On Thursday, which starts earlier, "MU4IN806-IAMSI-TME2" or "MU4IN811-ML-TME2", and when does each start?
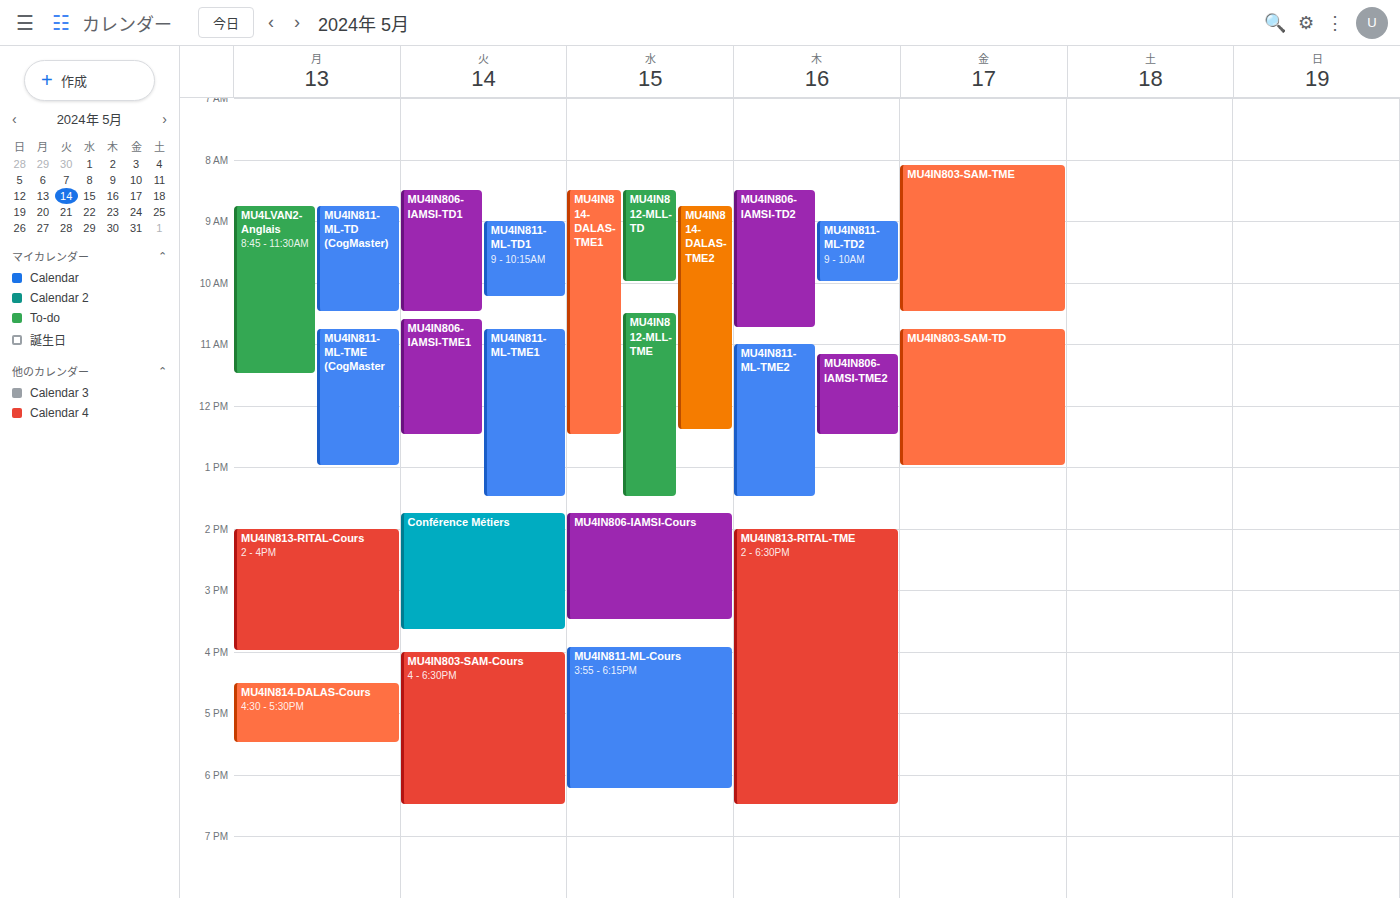
"MU4IN811-ML-TME2" 11:00 AM; "MU4IN806-IAMSI-TME2" 11:10 AM.